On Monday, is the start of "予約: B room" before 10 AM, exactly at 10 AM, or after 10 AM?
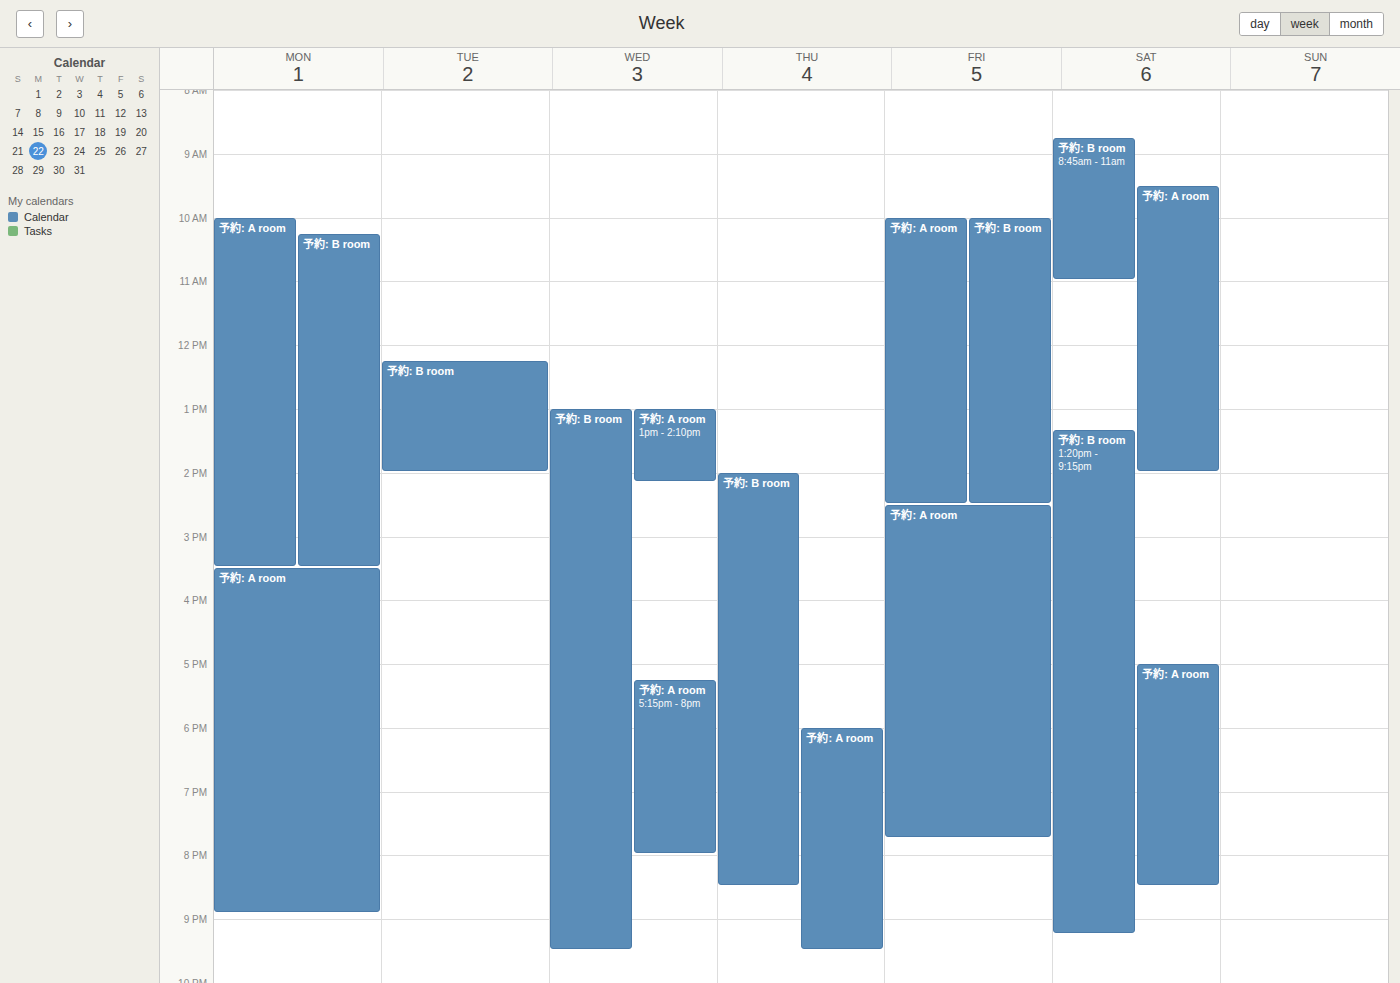
10:15 AM -- after 10 AM, 15 minutes below the 10 AM line.